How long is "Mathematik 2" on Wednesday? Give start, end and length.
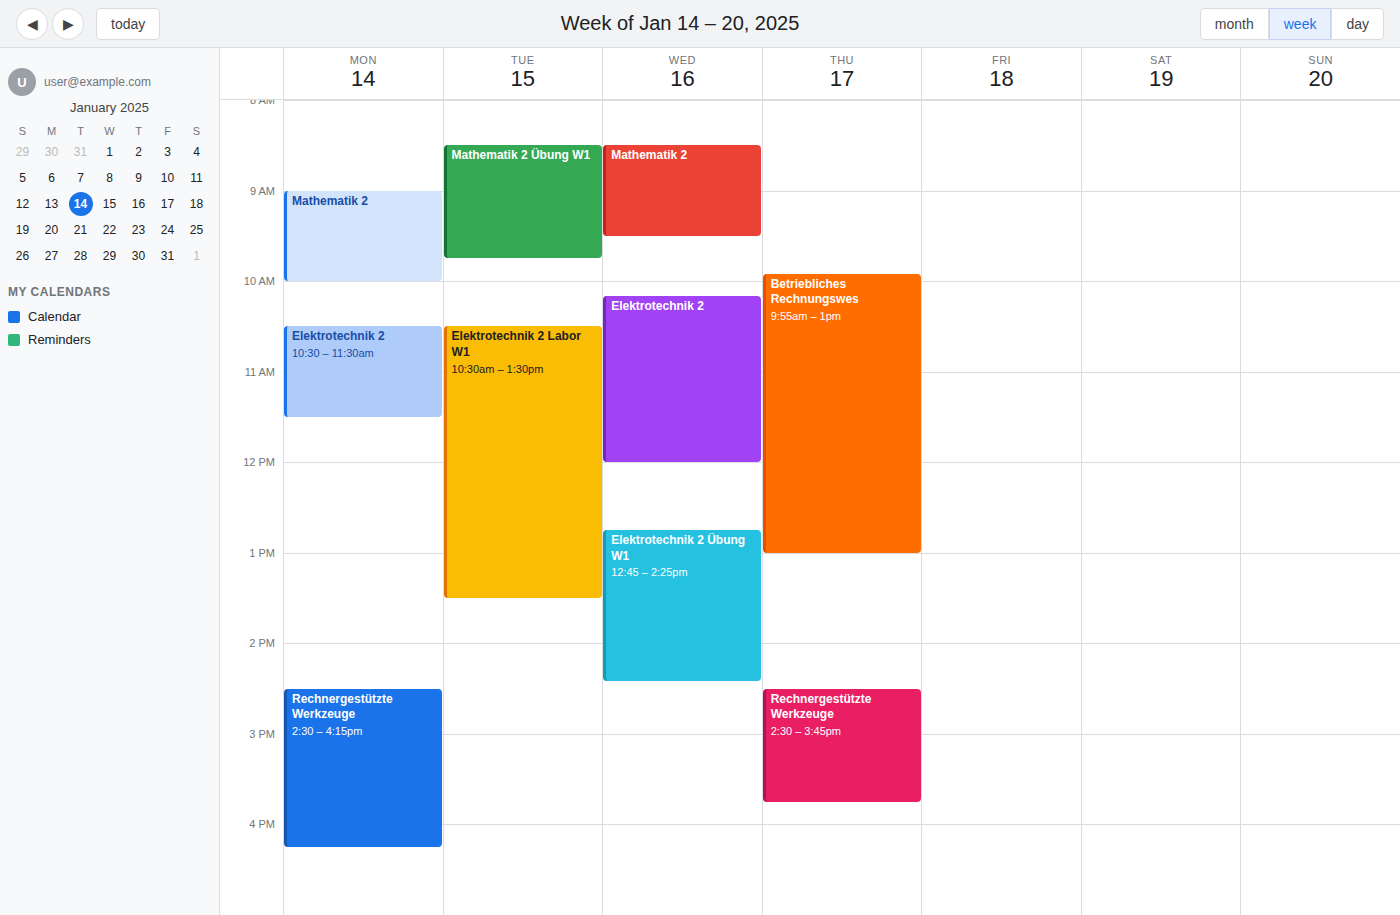
8:30 AM to 9:30 AM, 1 hour